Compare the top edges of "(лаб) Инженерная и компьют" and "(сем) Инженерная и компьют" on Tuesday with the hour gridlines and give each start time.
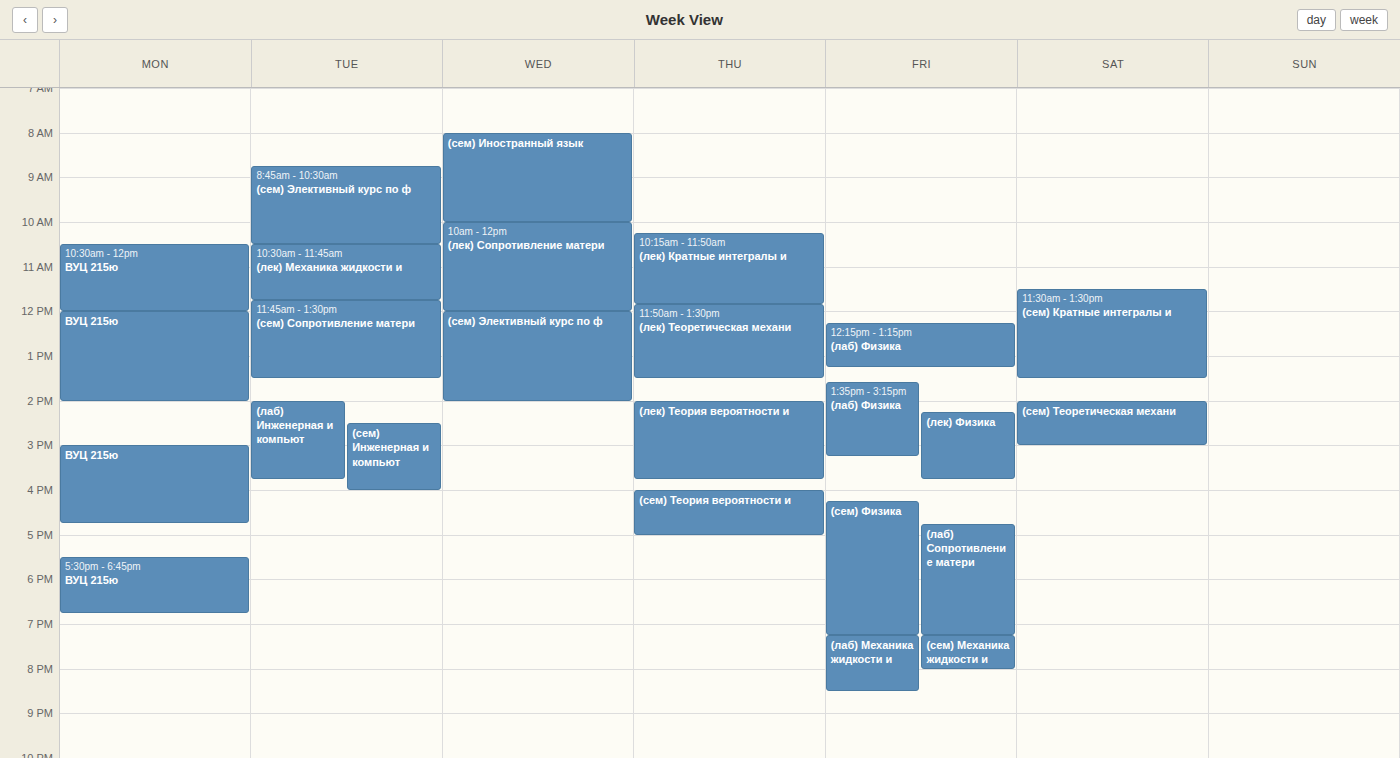
"(лаб) Инженерная и компьют": 2:00 PM, exactly on the 2 PM line. "(сем) Инженерная и компьют": 2:30 PM, halfway between the 2 PM and 3 PM lines.